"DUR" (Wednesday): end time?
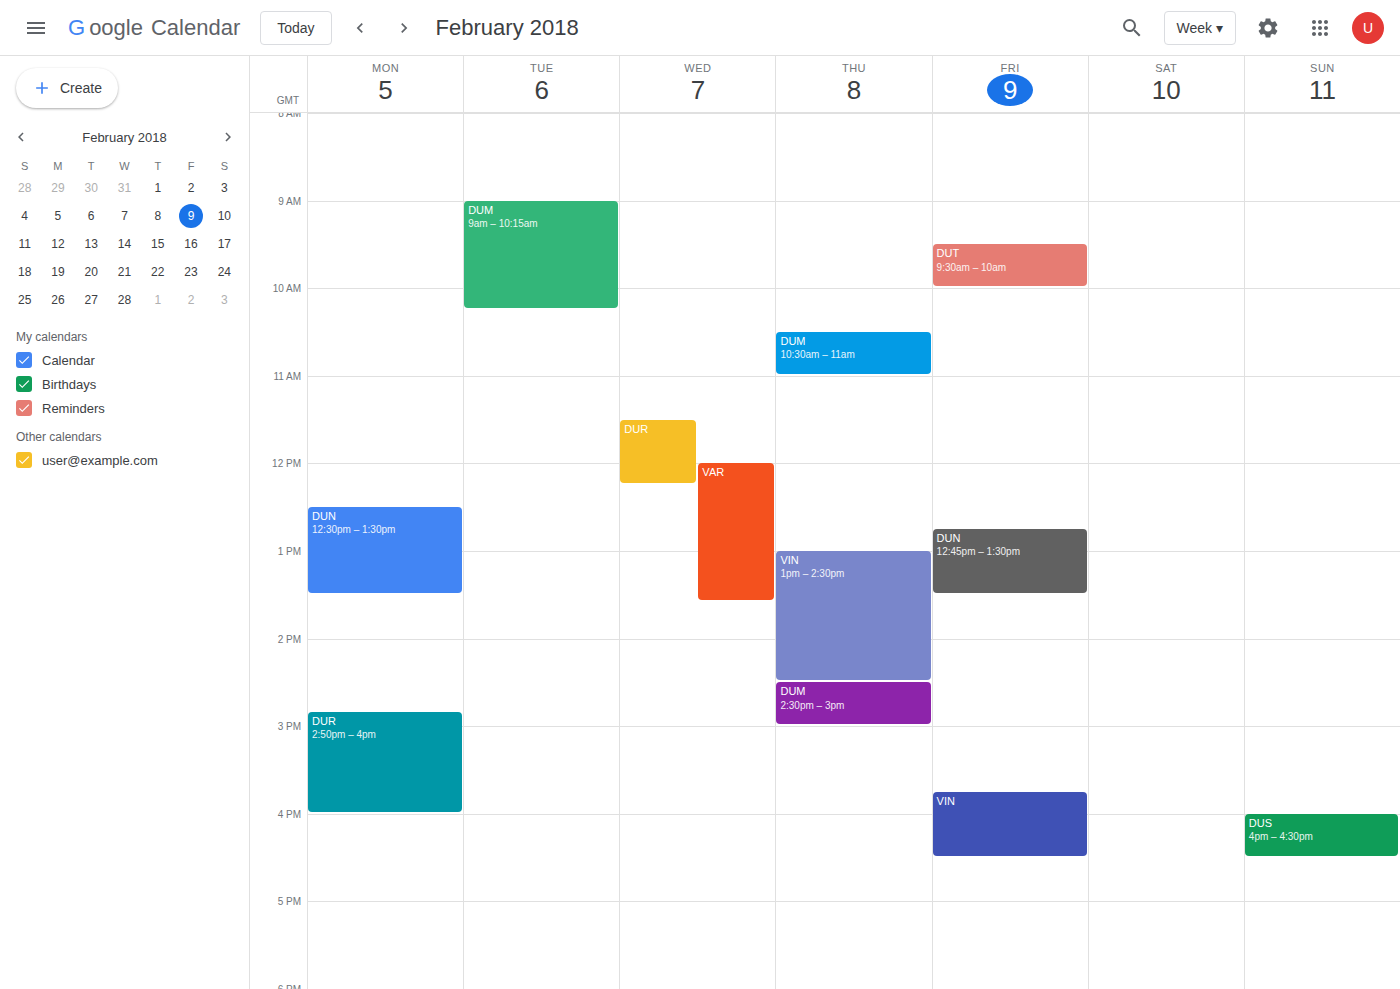
12:15 PM